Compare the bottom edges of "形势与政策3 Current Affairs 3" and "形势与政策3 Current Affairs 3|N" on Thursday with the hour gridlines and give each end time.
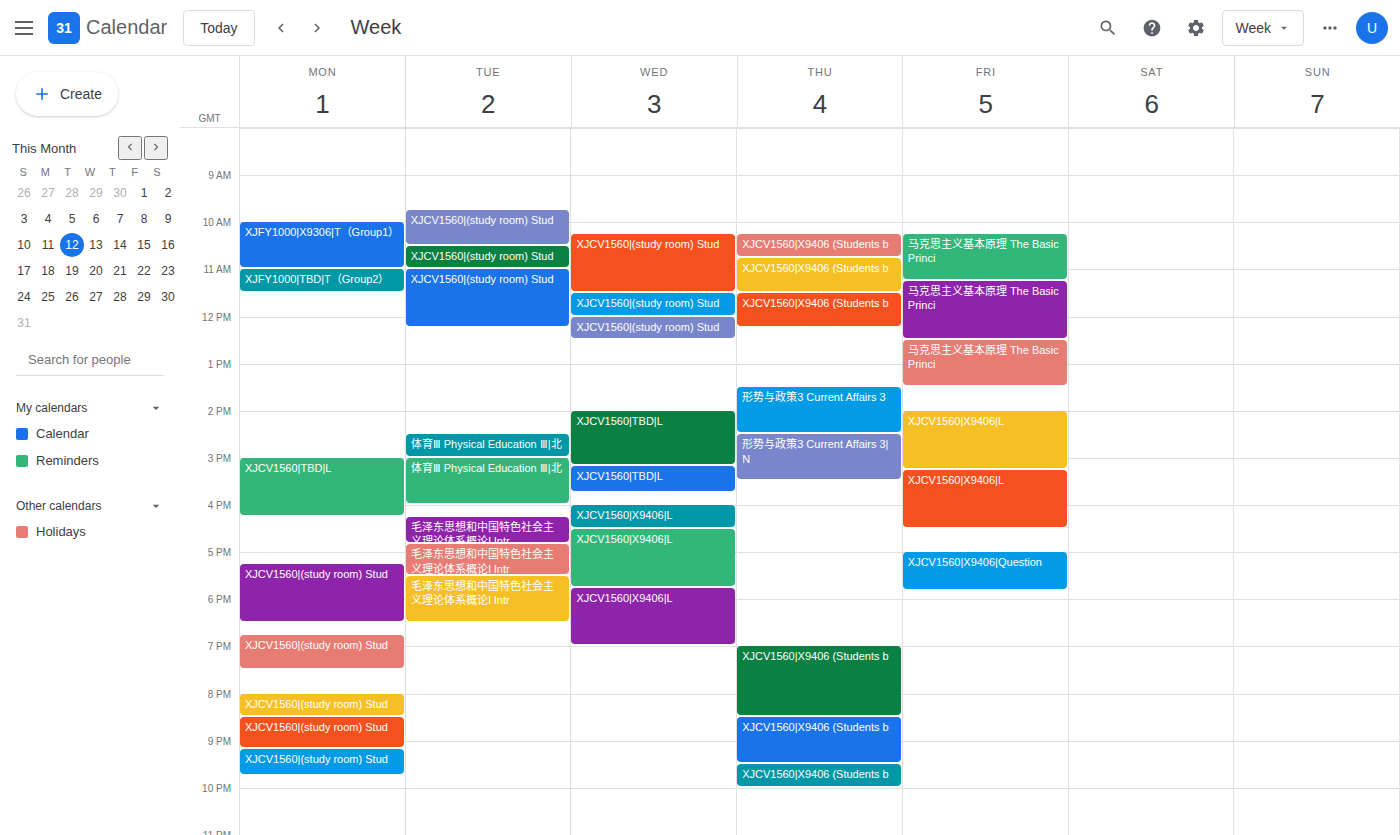
"形势与政策3 Current Affairs 3": 2:30 PM, halfway between the 2 PM and 3 PM lines. "形势与政策3 Current Affairs 3|N": 3:30 PM, halfway between the 3 PM and 4 PM lines.